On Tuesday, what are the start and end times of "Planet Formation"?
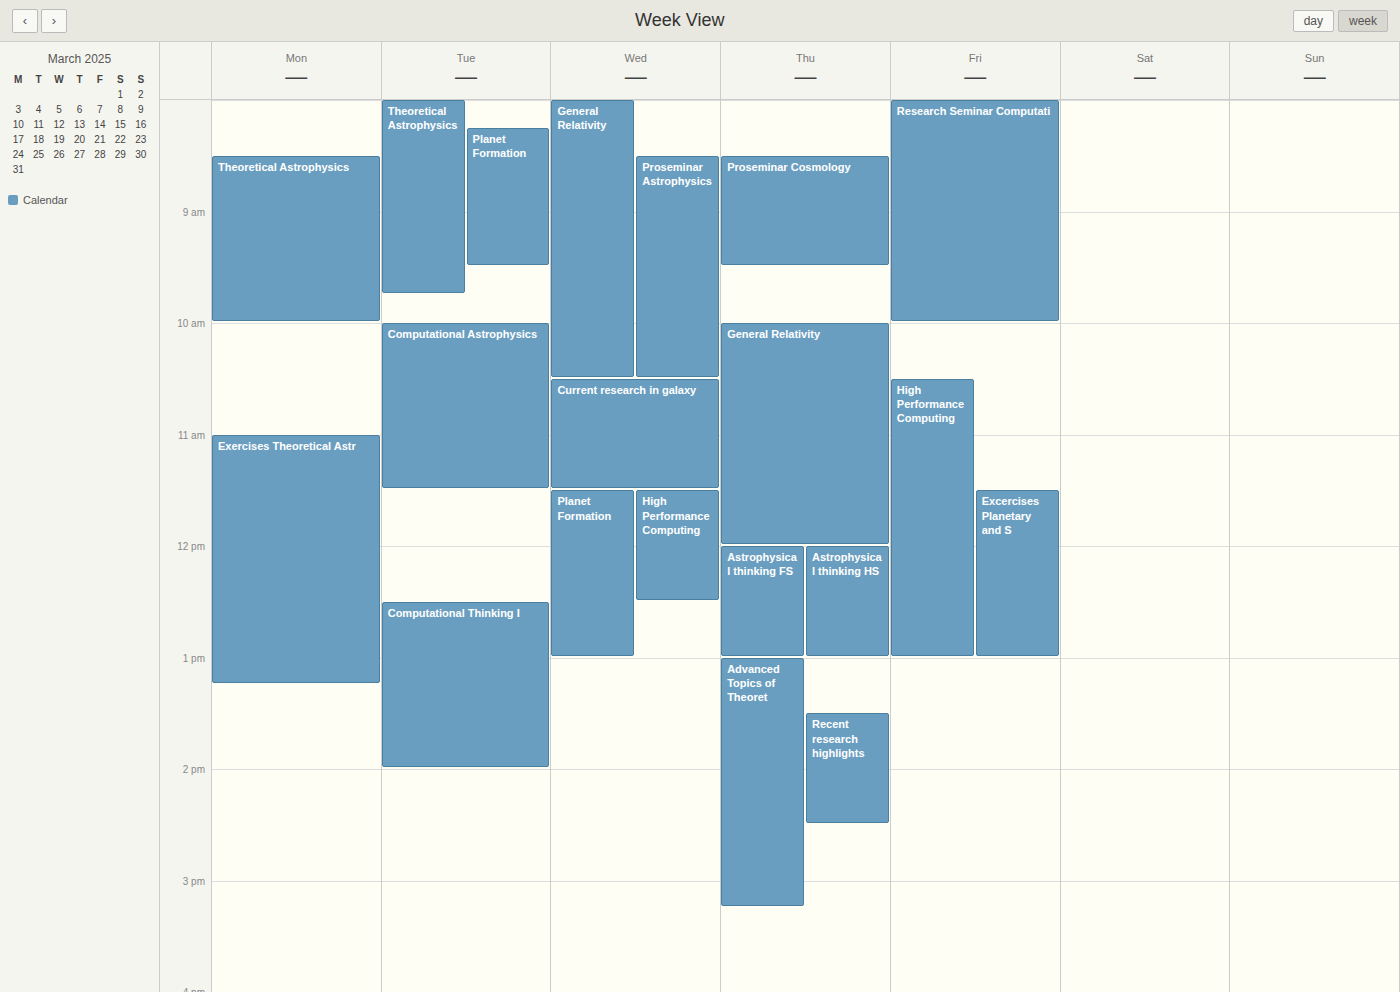
08:15 to 09:30